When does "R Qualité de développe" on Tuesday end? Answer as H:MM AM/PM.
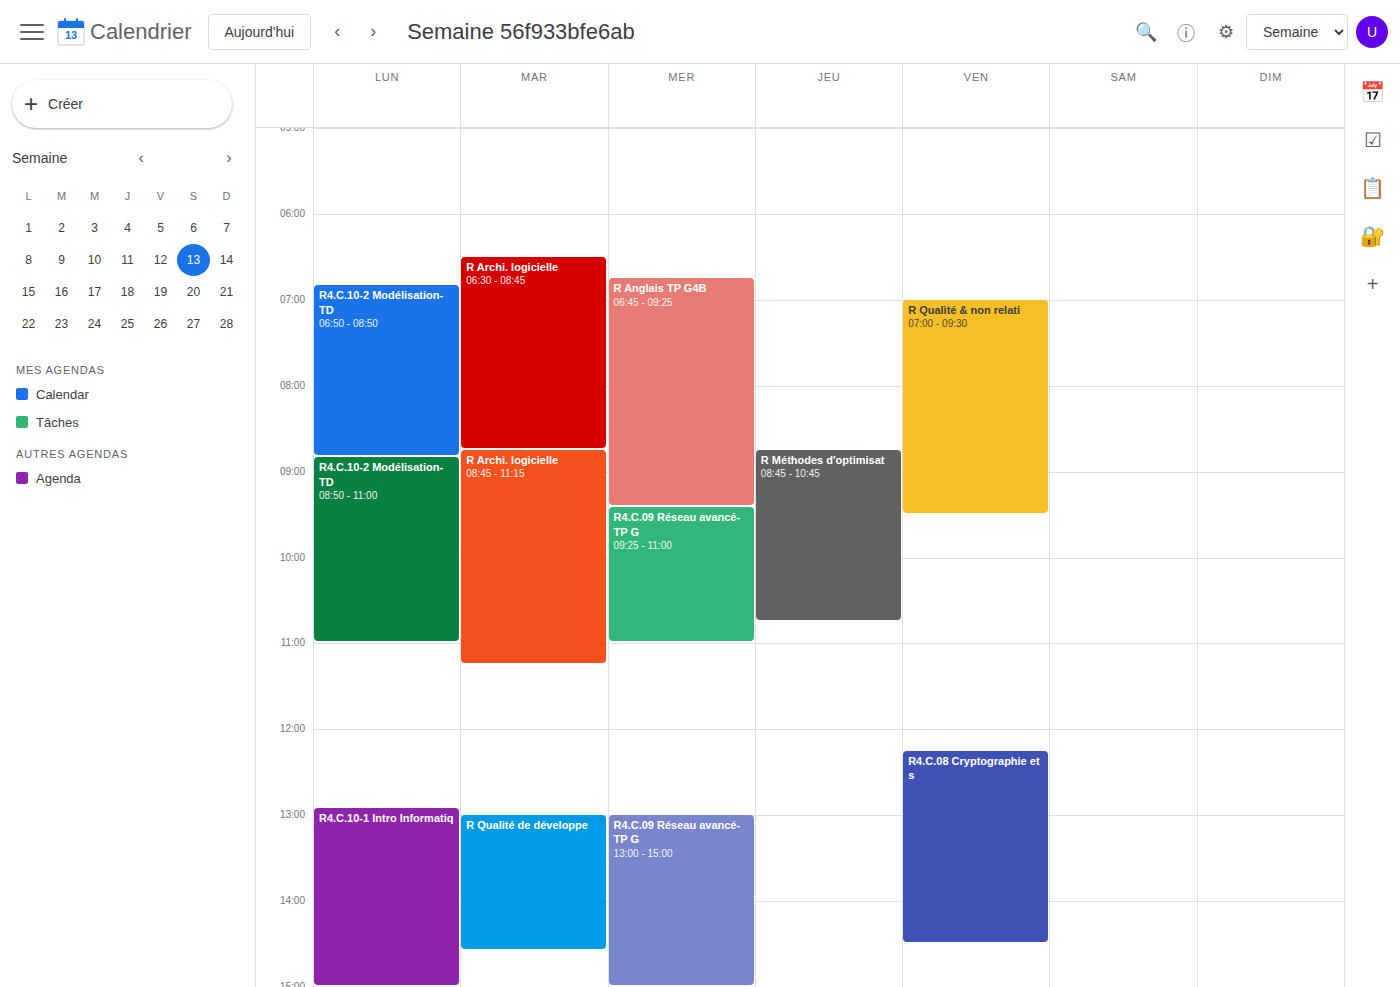
2:35 PM